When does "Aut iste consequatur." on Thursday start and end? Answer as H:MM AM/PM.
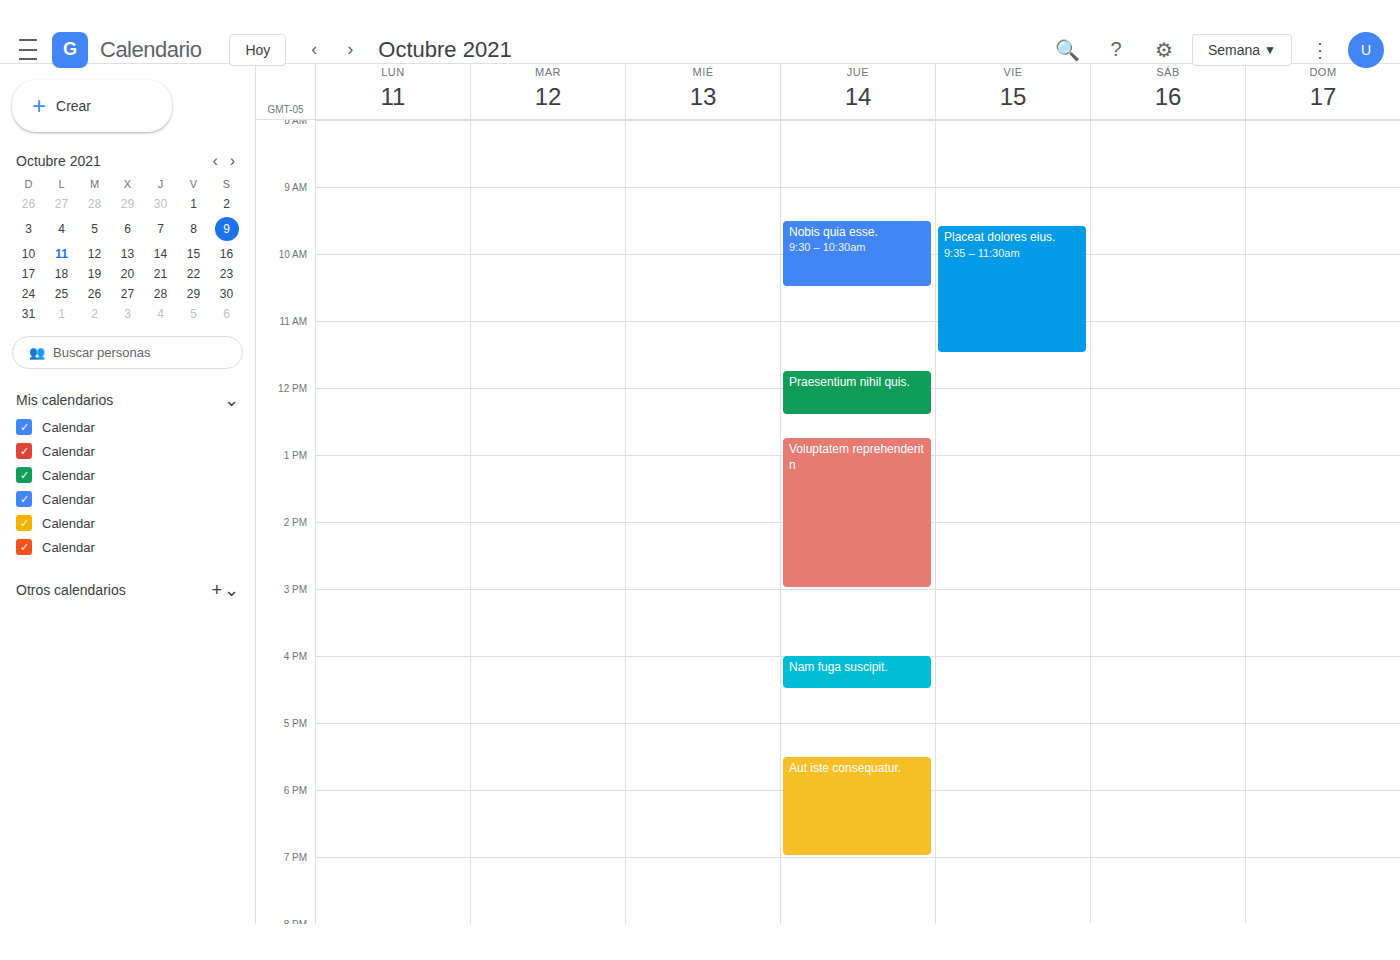
5:30 PM to 7:00 PM